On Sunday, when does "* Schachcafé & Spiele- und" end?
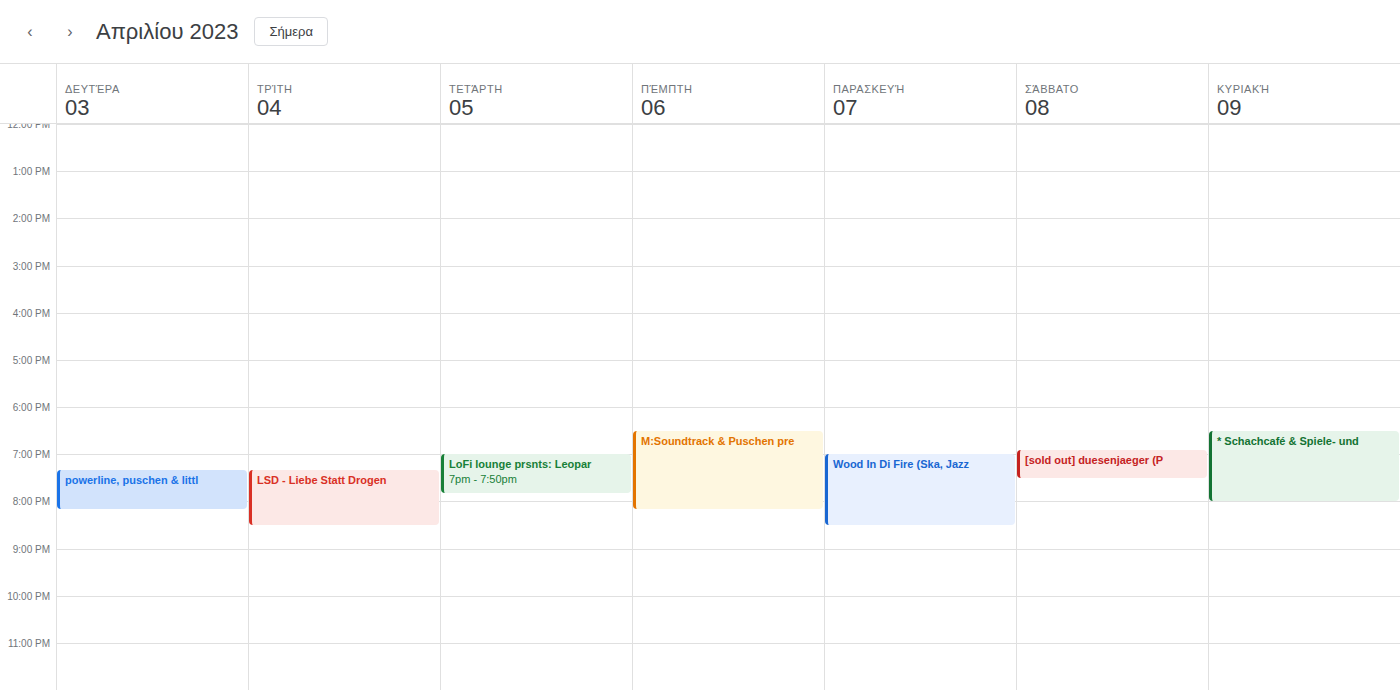
8:00 PM